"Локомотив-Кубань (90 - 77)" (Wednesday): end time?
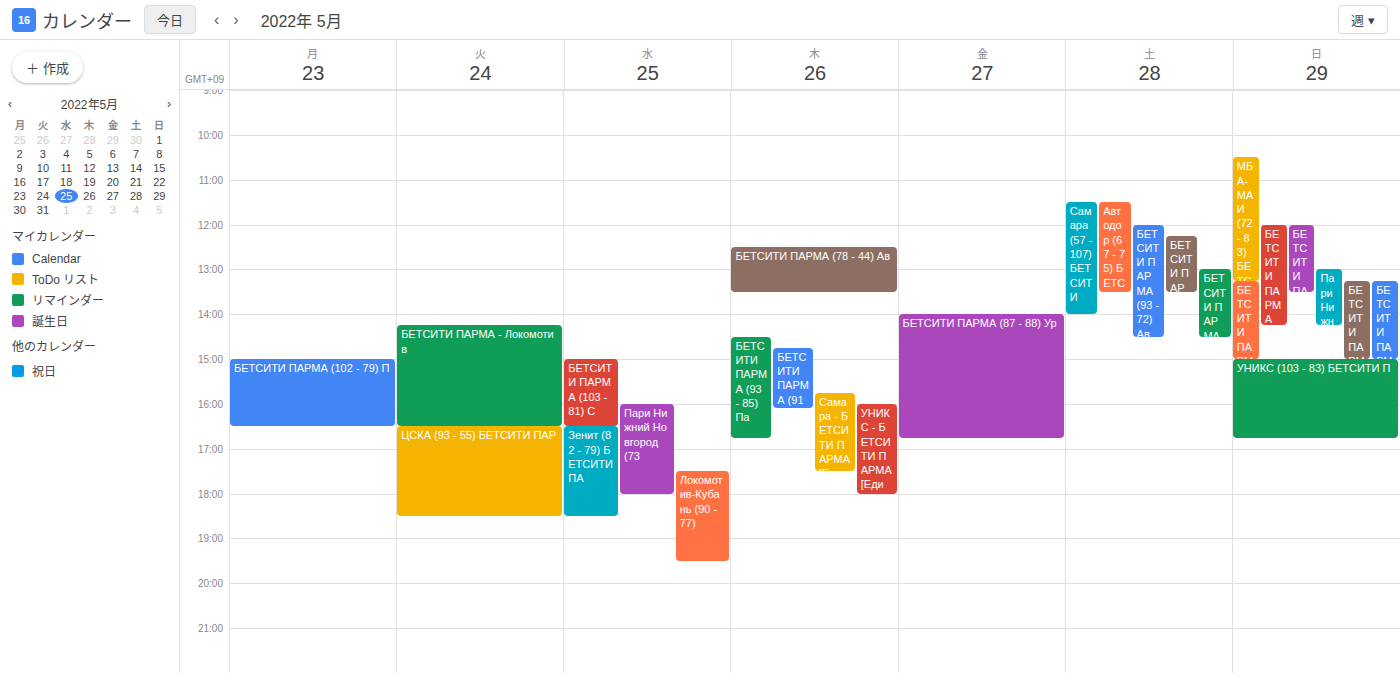
7:30 PM